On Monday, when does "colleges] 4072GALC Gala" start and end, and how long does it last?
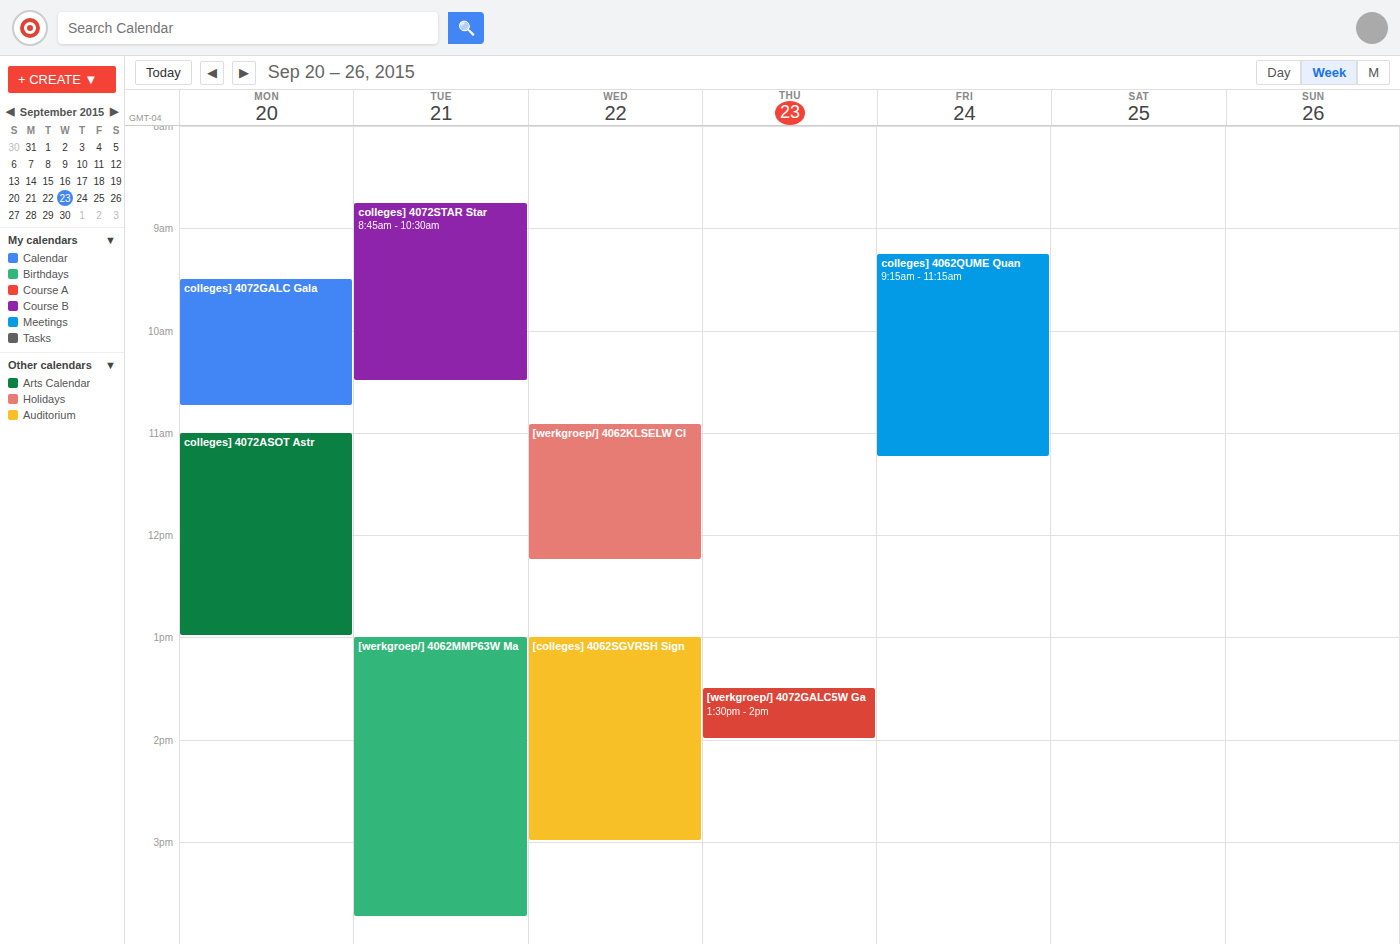
9:30 AM to 10:45 AM, 1 hour 15 minutes